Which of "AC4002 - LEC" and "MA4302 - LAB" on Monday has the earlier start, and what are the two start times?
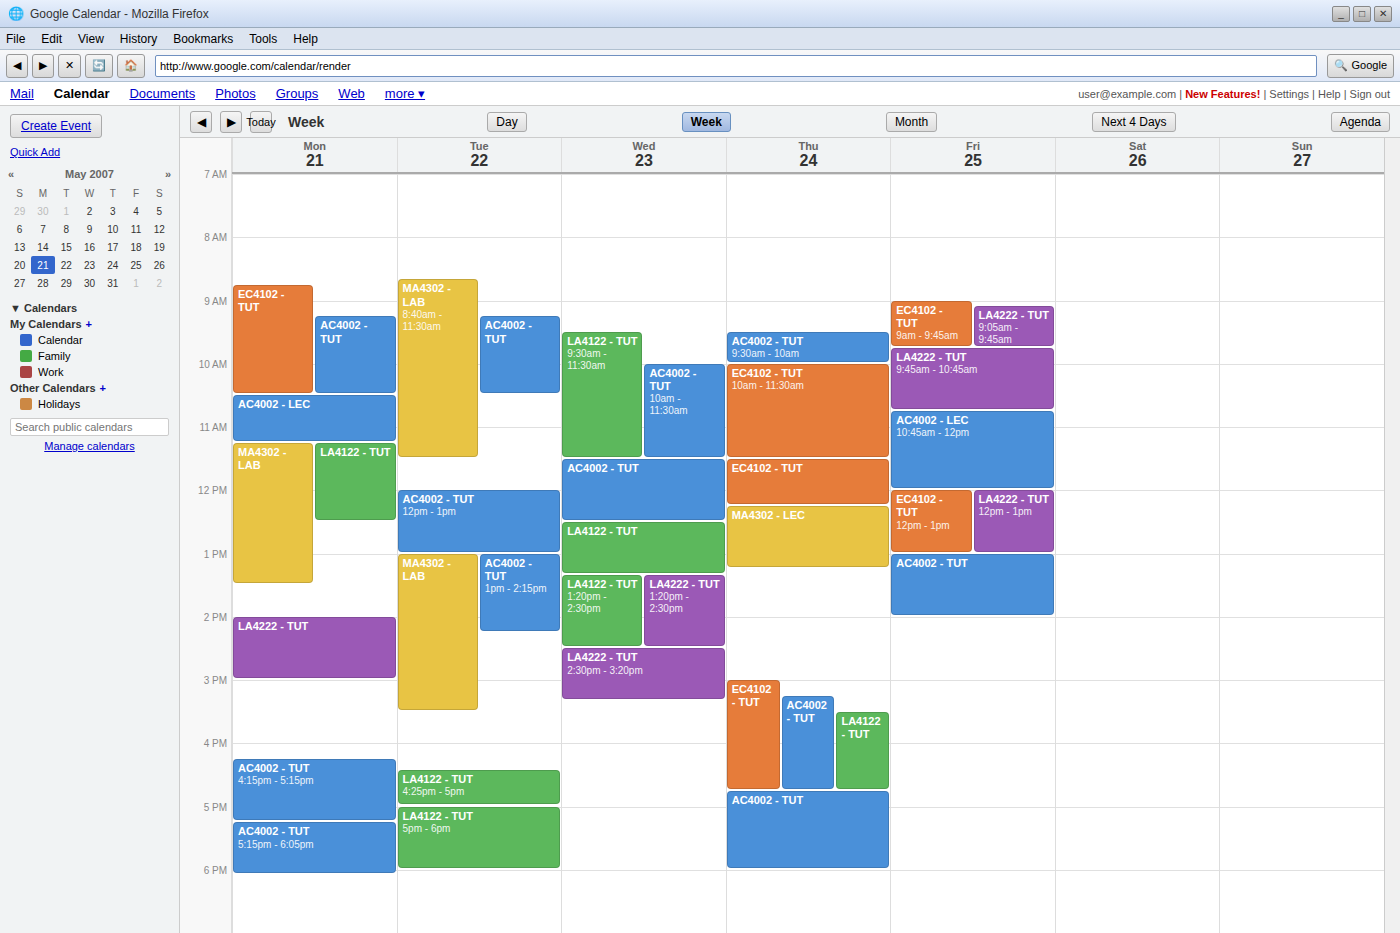
"AC4002 - LEC" 10:30 AM; "MA4302 - LAB" 11:15 AM.